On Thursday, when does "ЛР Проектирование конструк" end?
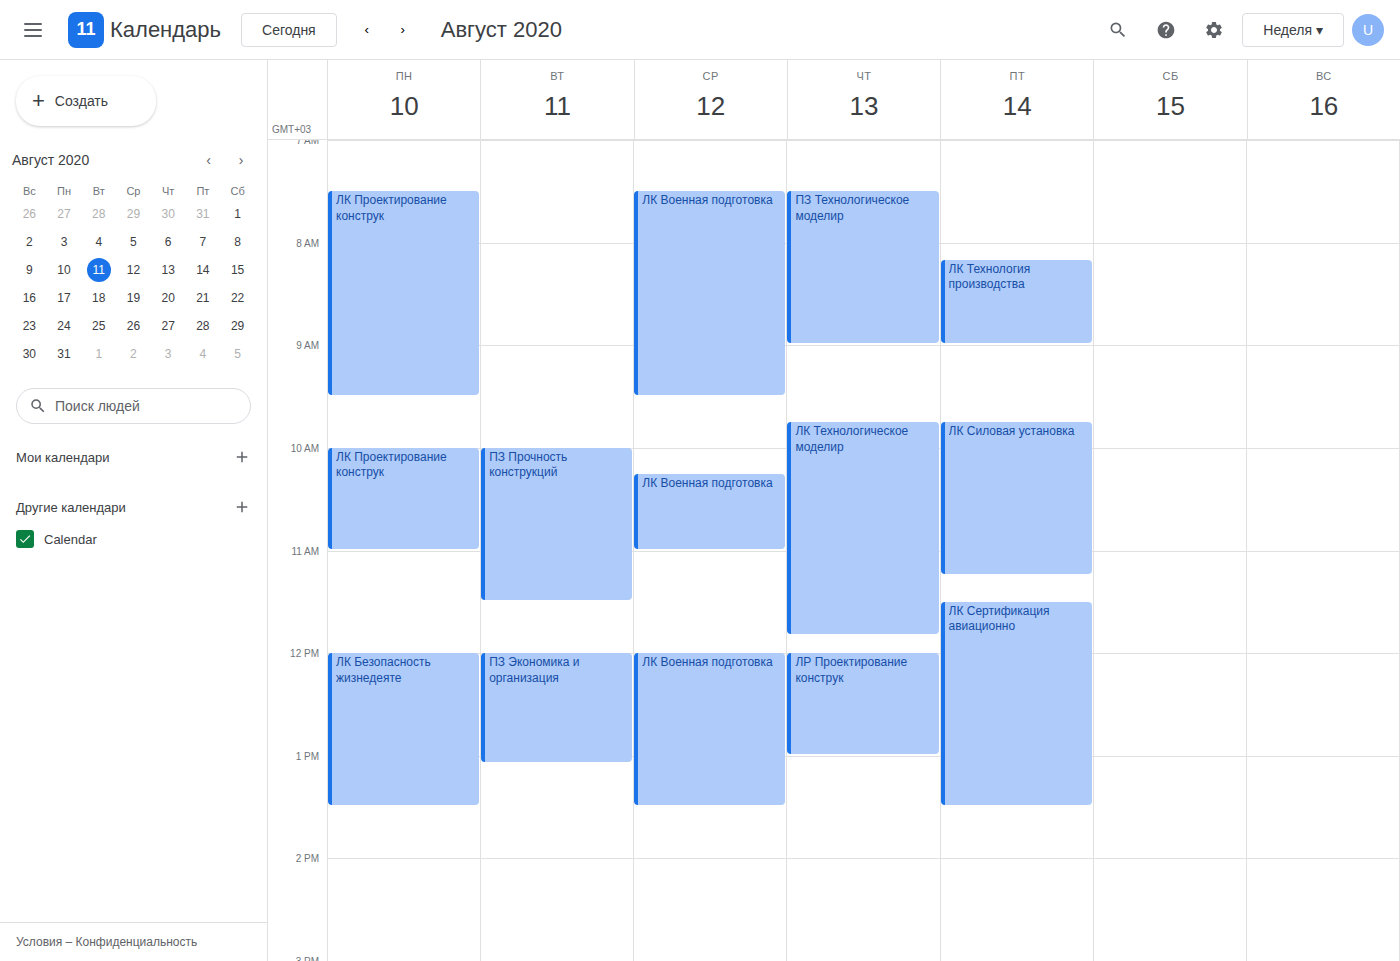
1:00 PM